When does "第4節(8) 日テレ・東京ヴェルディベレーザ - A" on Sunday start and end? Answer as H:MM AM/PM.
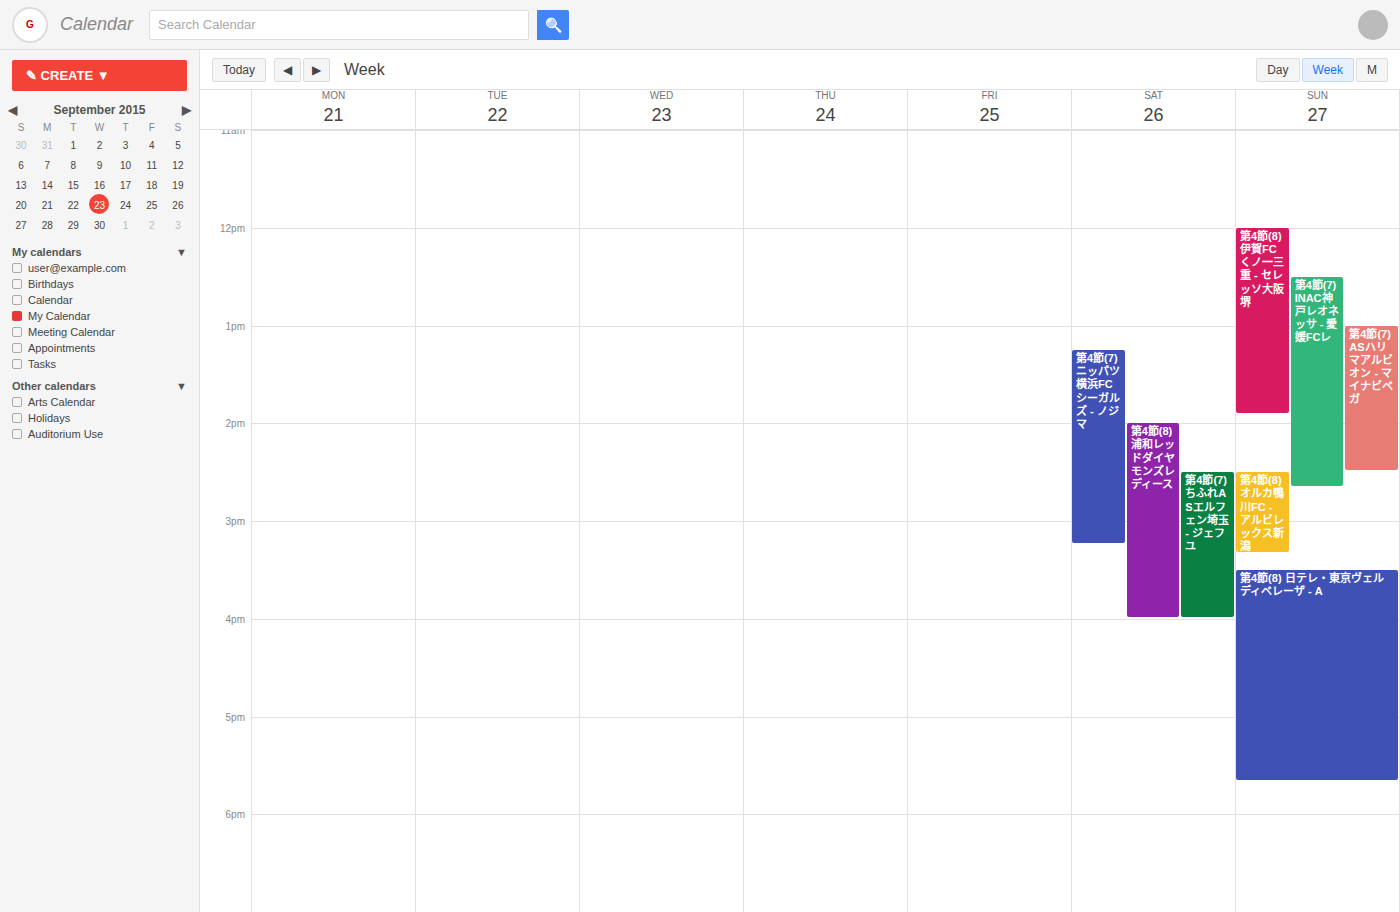
3:30 PM to 5:40 PM